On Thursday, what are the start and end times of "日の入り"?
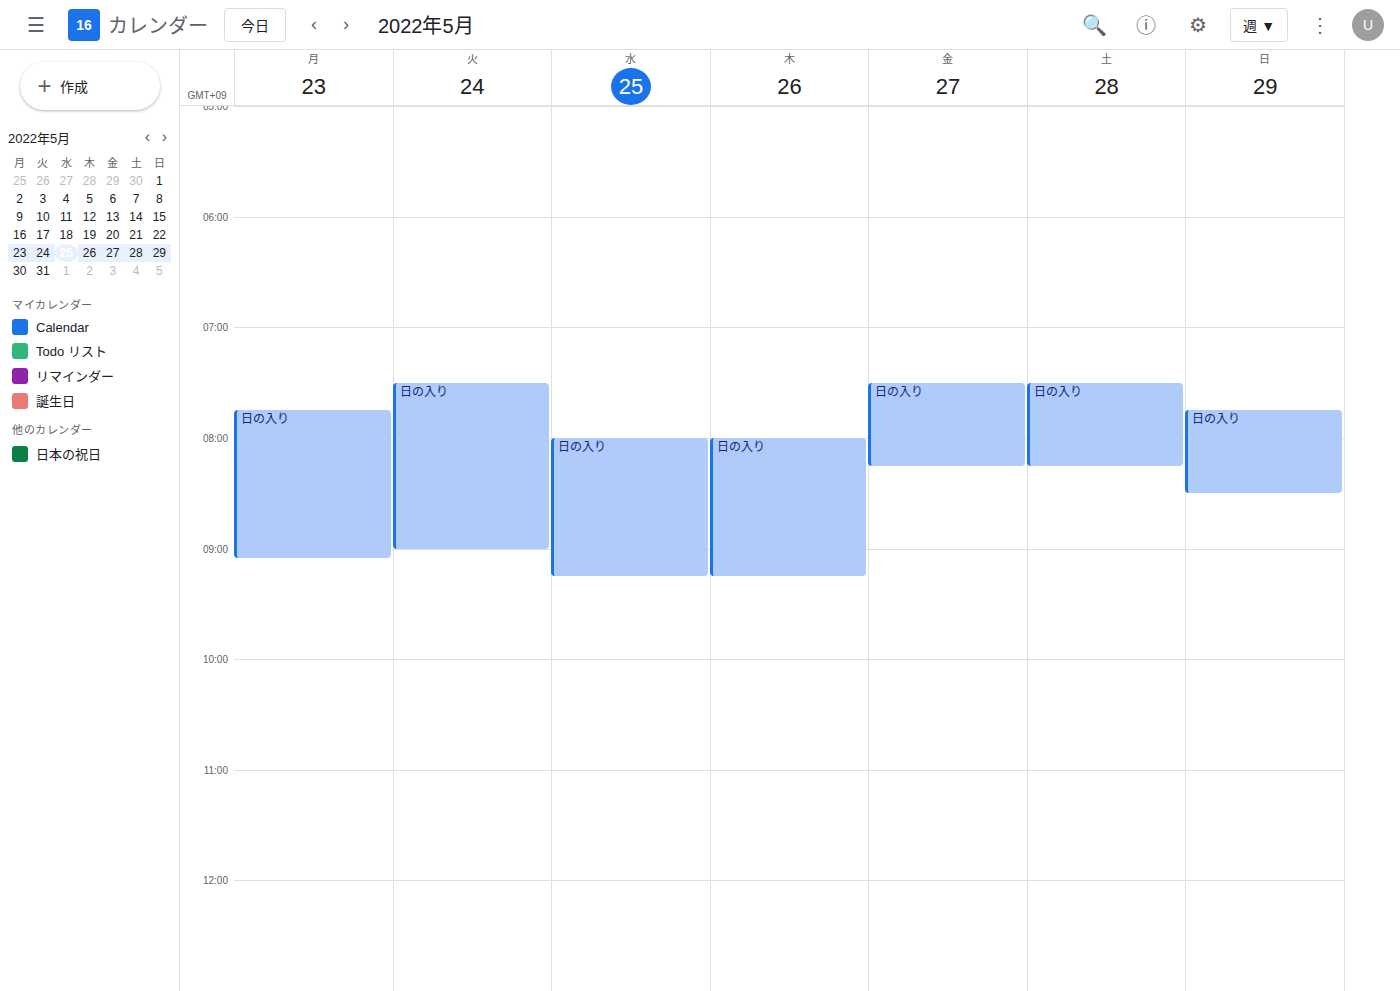
8:00 AM to 9:15 AM